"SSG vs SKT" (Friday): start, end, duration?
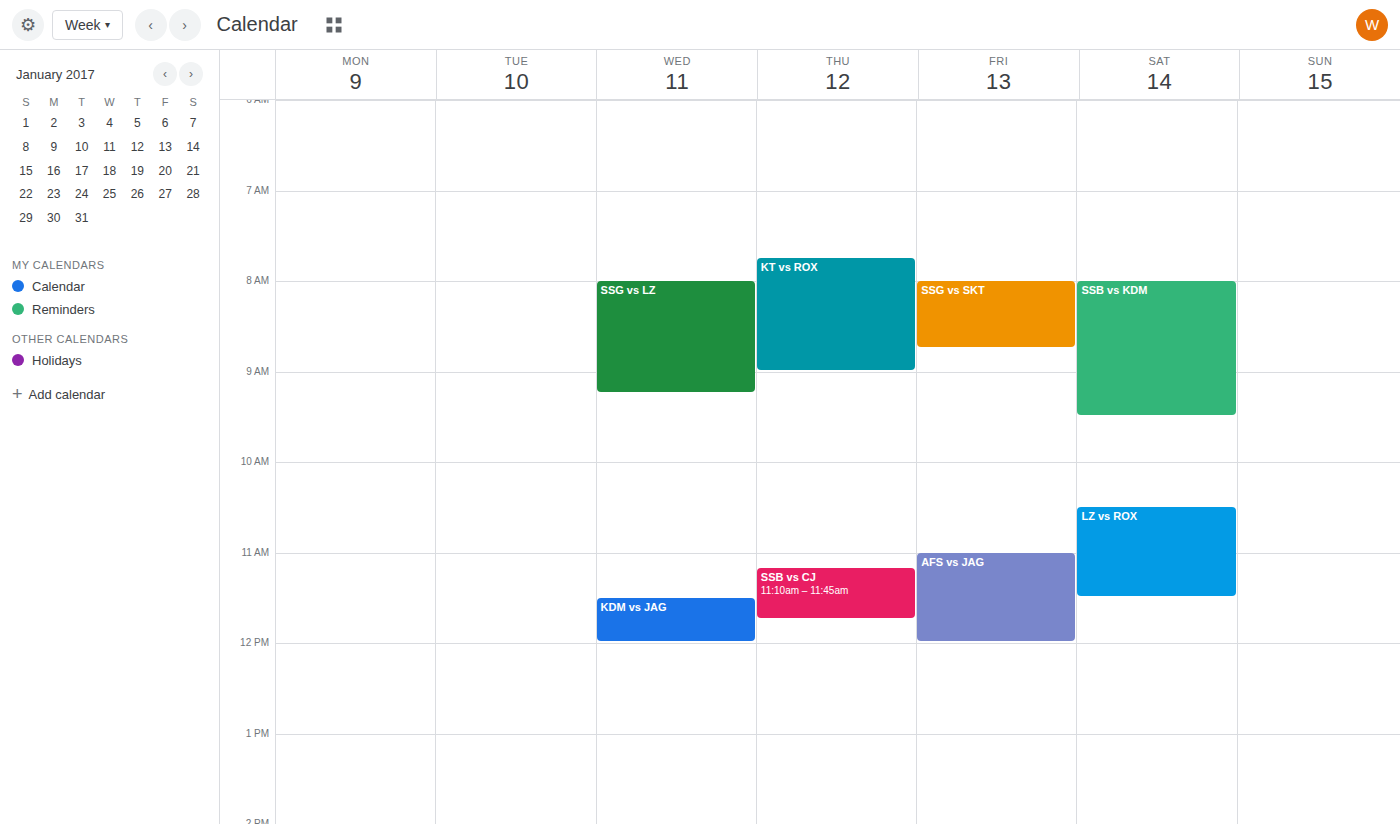
8:00 AM to 8:45 AM, 45 minutes